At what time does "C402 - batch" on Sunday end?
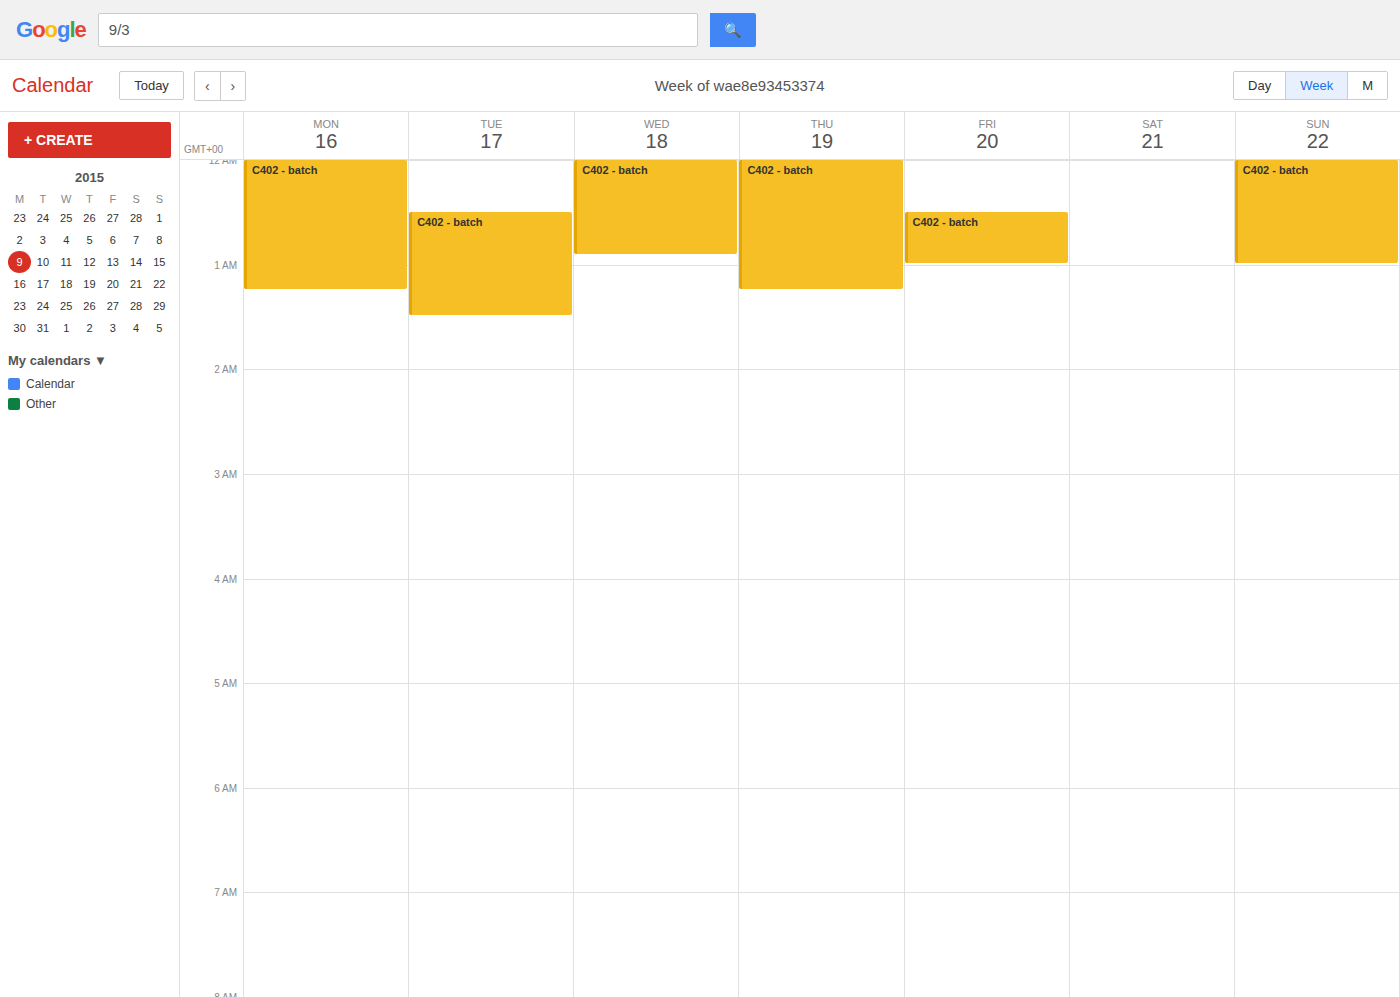
1:00 AM